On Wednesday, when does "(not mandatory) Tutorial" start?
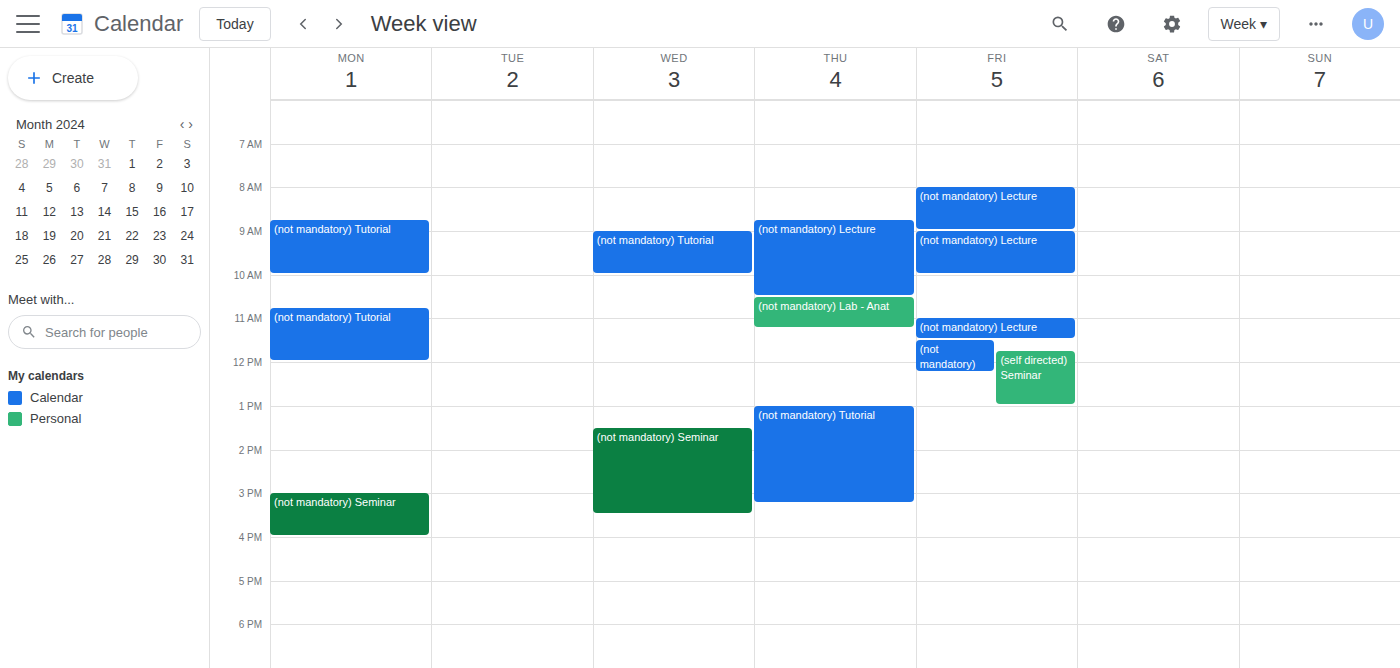
9:00 AM